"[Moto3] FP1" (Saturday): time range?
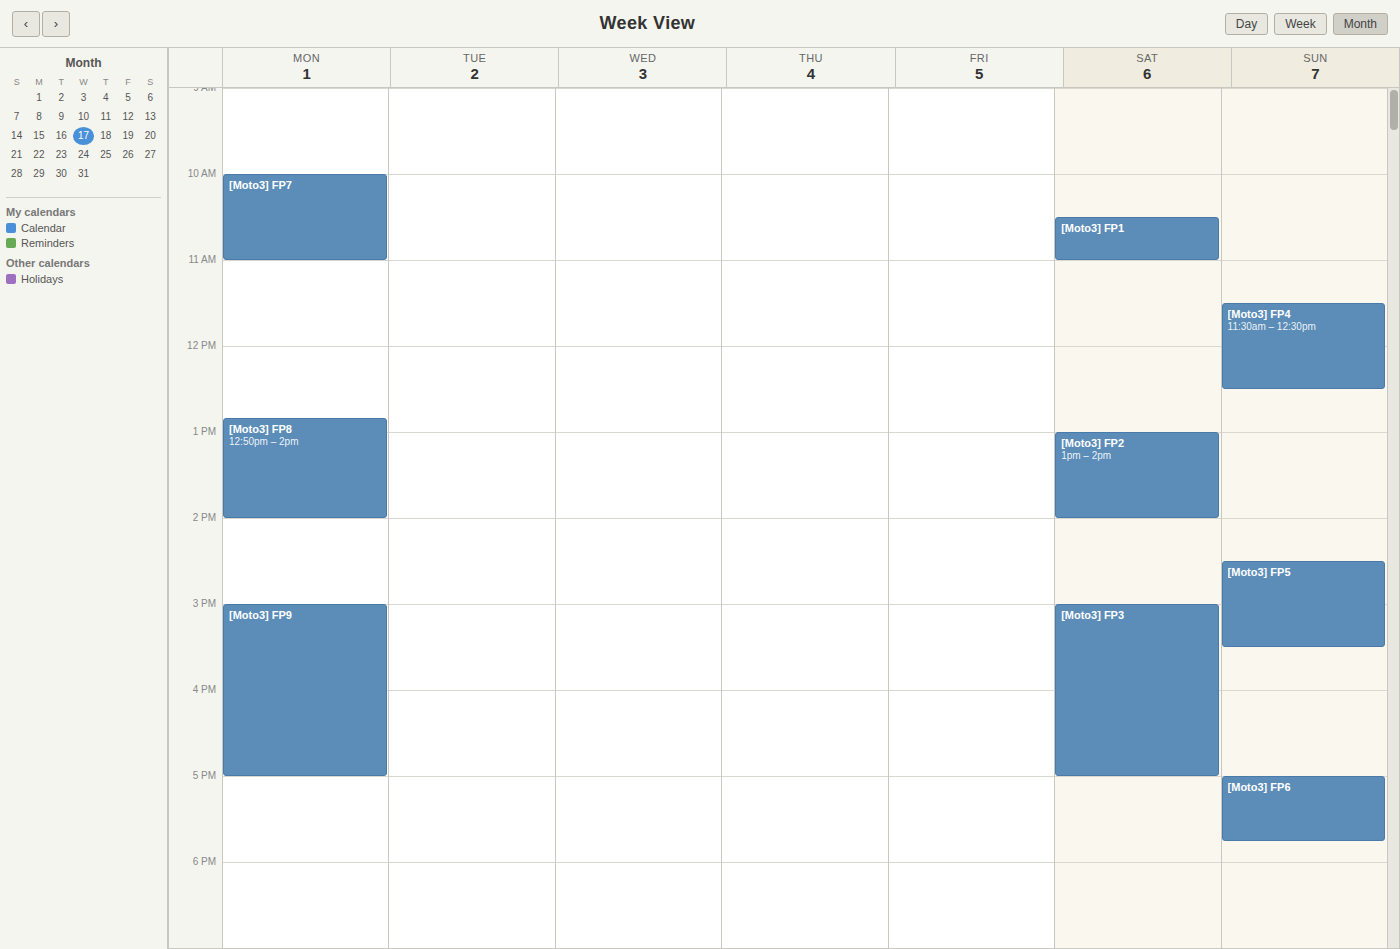
10:30 to 11:00